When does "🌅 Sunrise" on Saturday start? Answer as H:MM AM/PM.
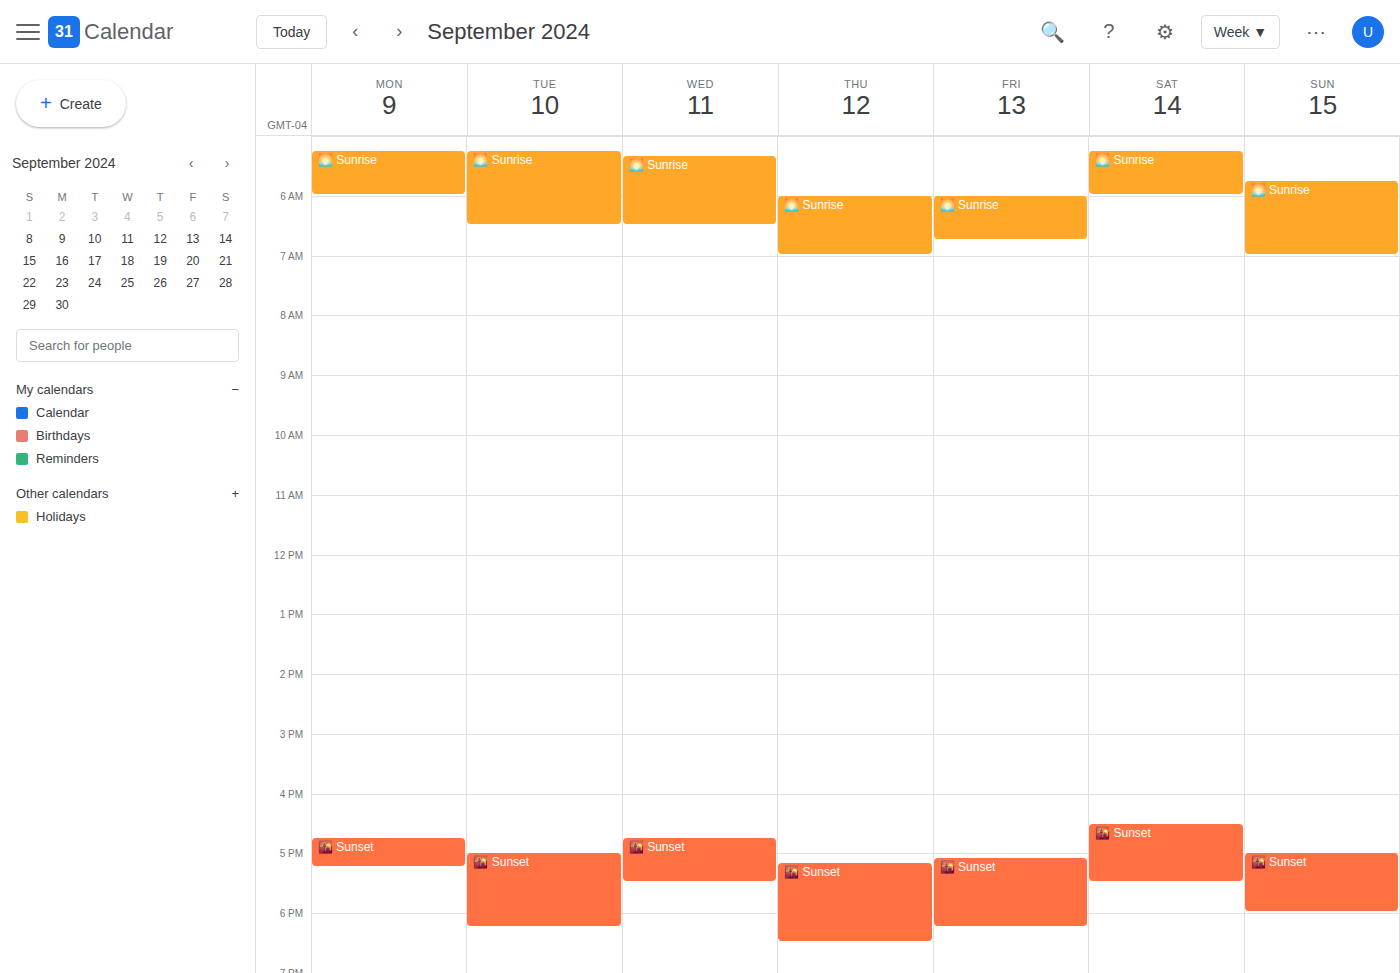
5:15 AM